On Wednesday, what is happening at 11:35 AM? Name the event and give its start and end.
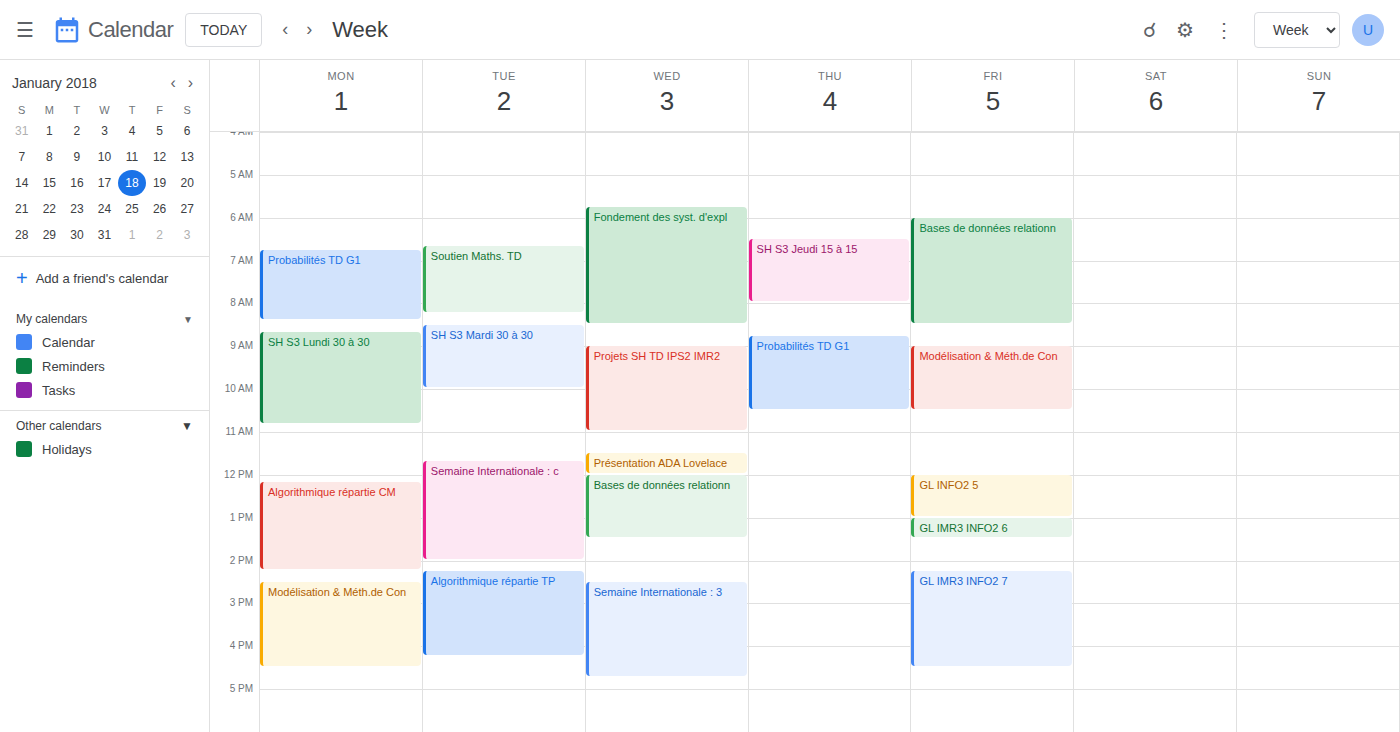
"Présentation ADA Lovelace", 11:30 AM to 12:00 PM